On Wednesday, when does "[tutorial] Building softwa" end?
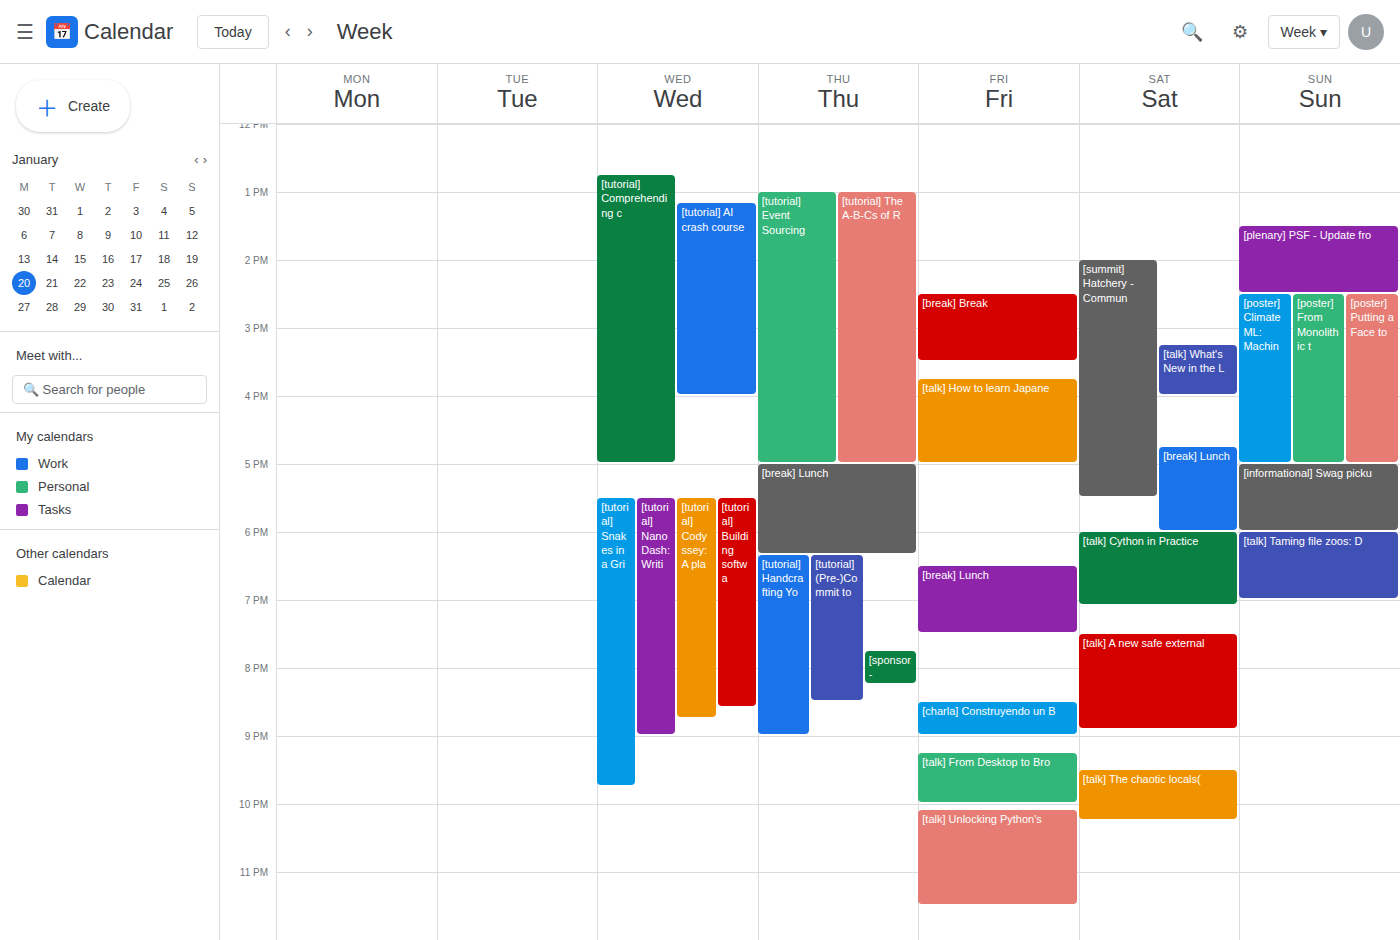
8:35 PM